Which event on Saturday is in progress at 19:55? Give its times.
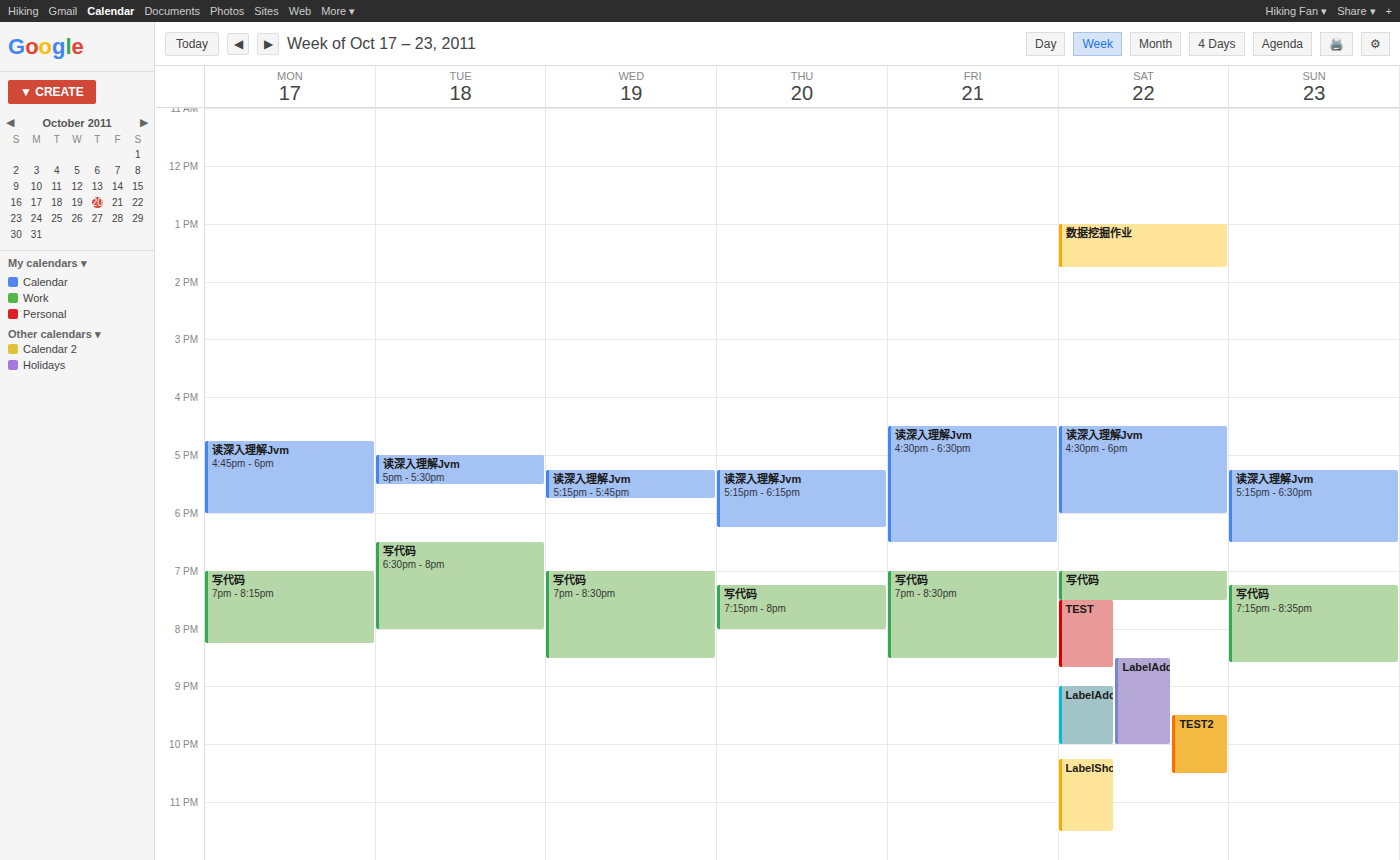
"TEST", 19:30 to 20:40